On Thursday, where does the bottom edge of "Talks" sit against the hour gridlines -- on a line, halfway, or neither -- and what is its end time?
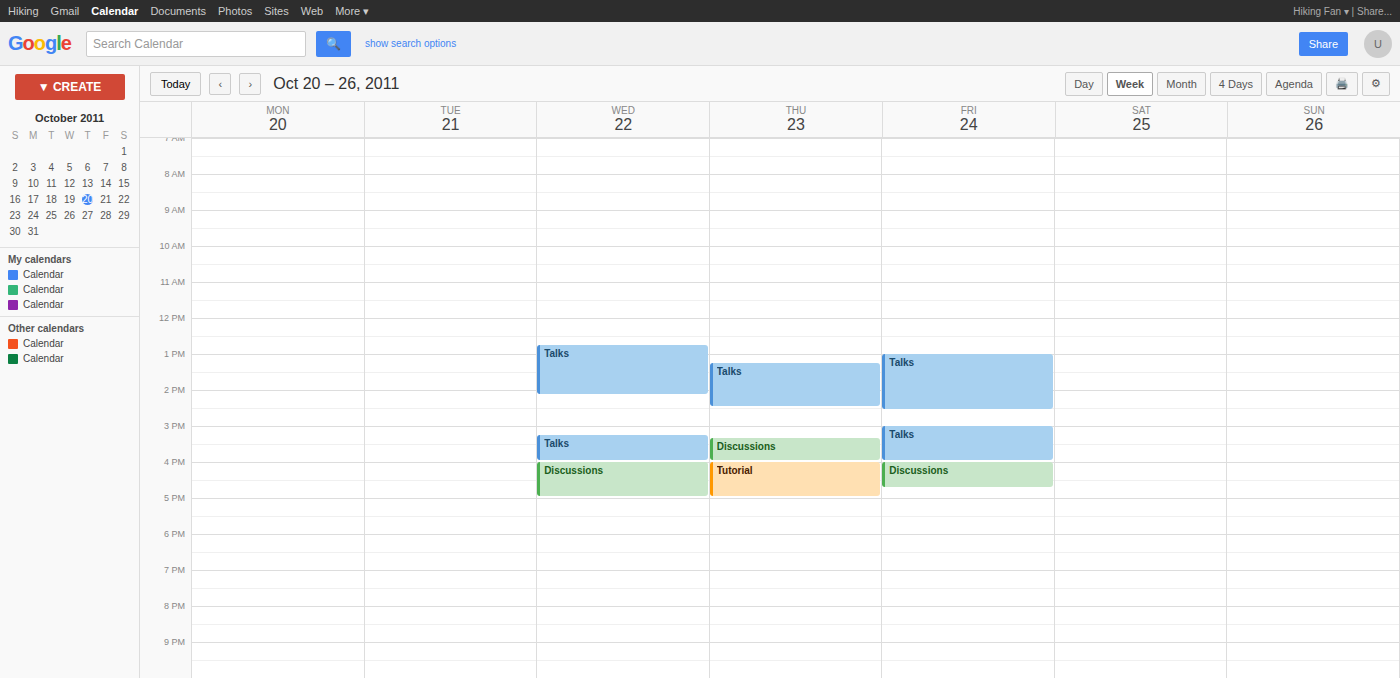
14:30 -- halfway between the 14:00 and 15:00 lines.